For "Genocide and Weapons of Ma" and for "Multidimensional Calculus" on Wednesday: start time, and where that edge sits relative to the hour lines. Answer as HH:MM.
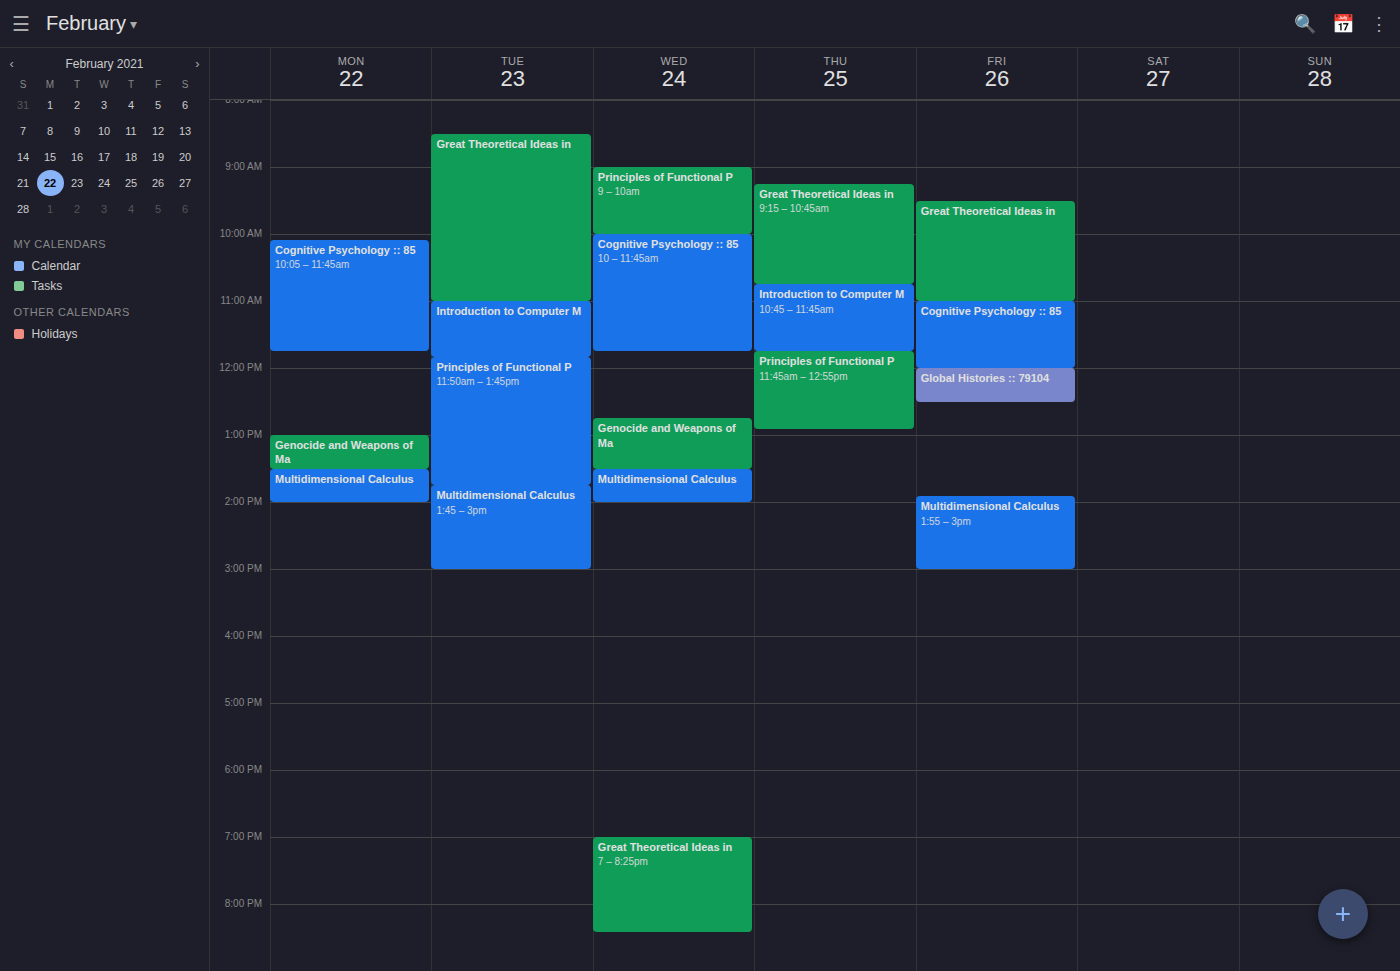
"Genocide and Weapons of Ma": 12:45, neither: three quarters of the way from the 12:00 line to the 13:00 line. "Multidimensional Calculus": 13:30, halfway between the 13:00 and 14:00 lines.